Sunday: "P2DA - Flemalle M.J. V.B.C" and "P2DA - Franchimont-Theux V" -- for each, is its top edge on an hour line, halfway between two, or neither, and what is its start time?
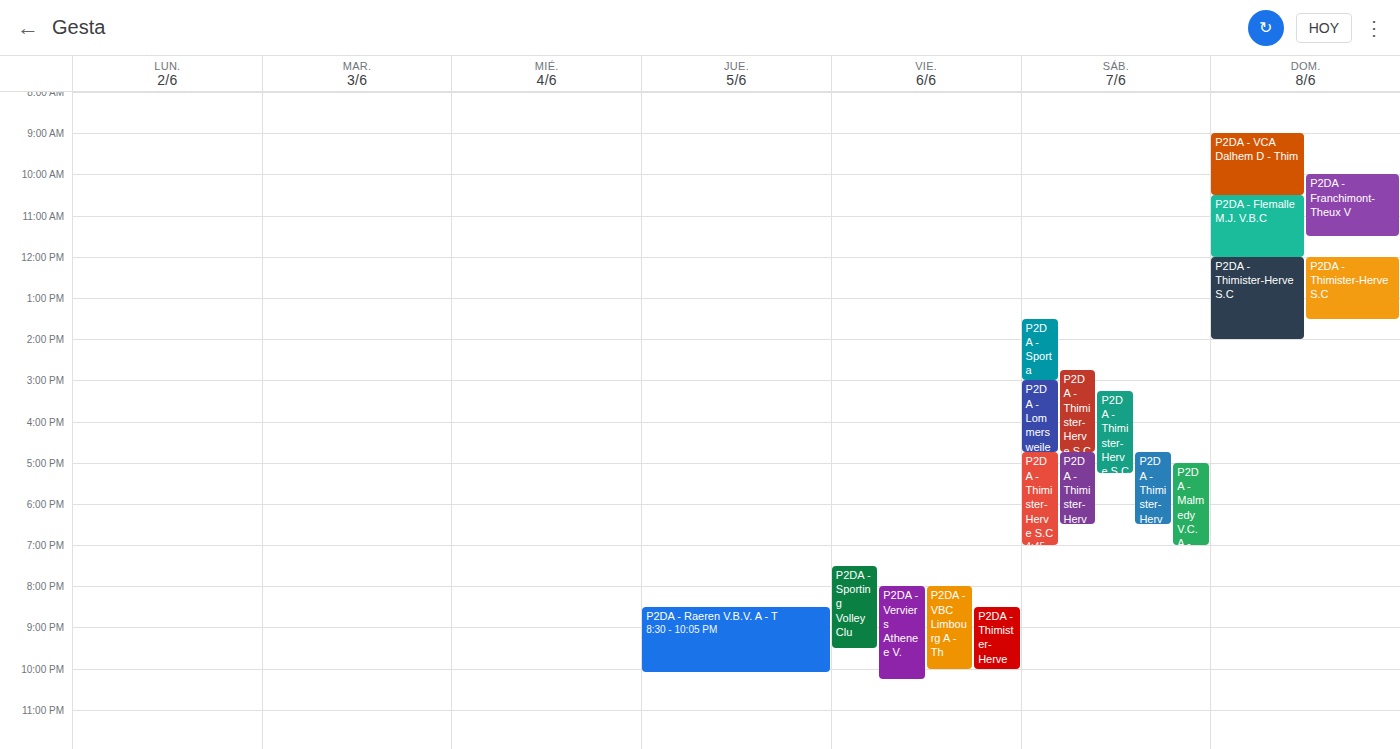
"P2DA - Flemalle M.J. V.B.C": 10:30 AM, halfway between the 10 AM and 11 AM lines. "P2DA - Franchimont-Theux V": 10:00 AM, exactly on the 10 AM line.